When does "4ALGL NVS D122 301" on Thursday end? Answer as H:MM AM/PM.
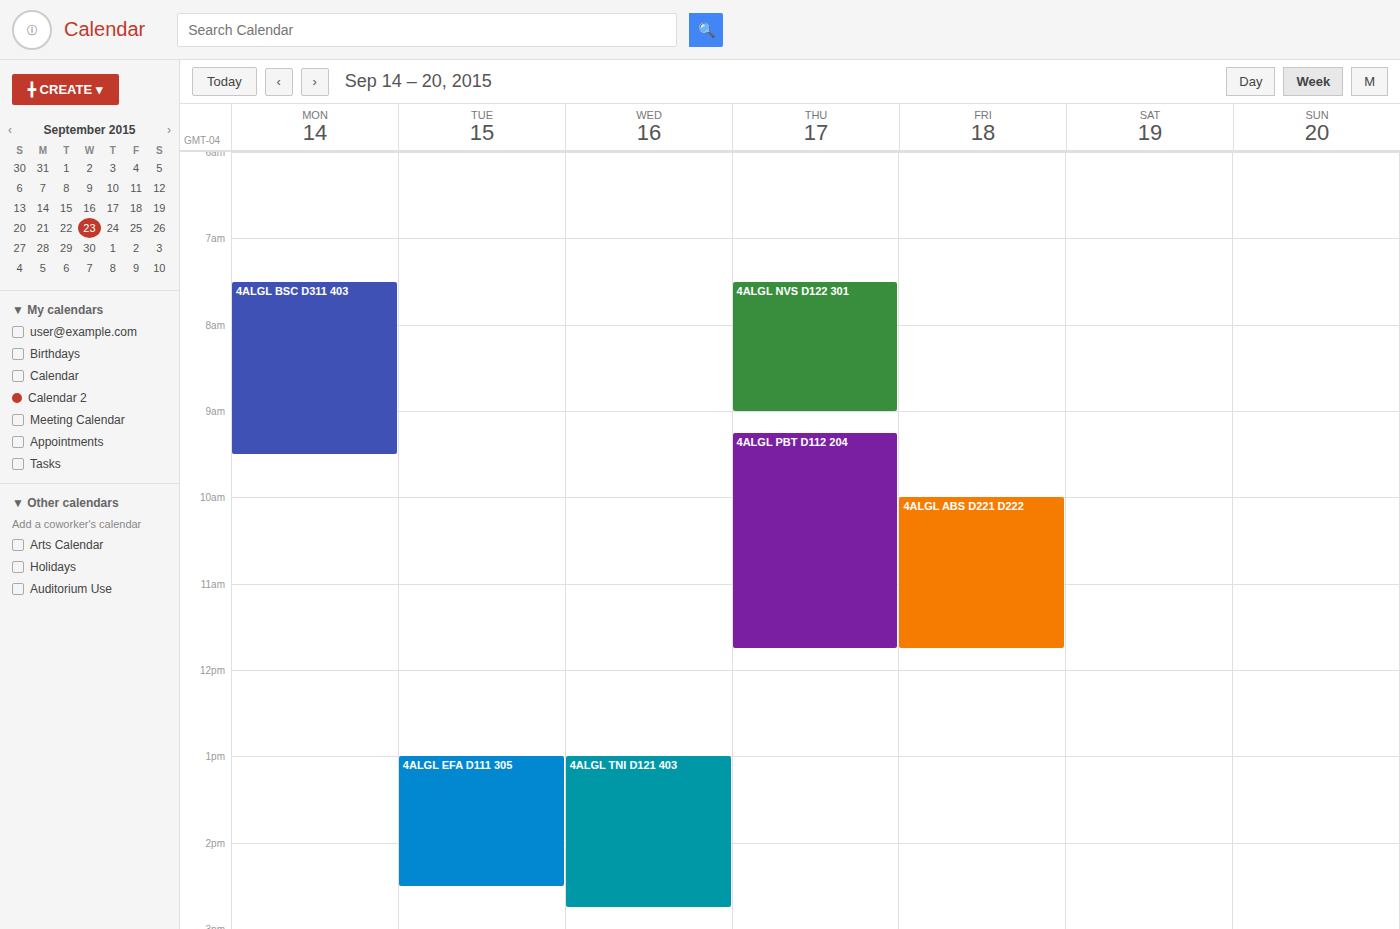
9:00 AM